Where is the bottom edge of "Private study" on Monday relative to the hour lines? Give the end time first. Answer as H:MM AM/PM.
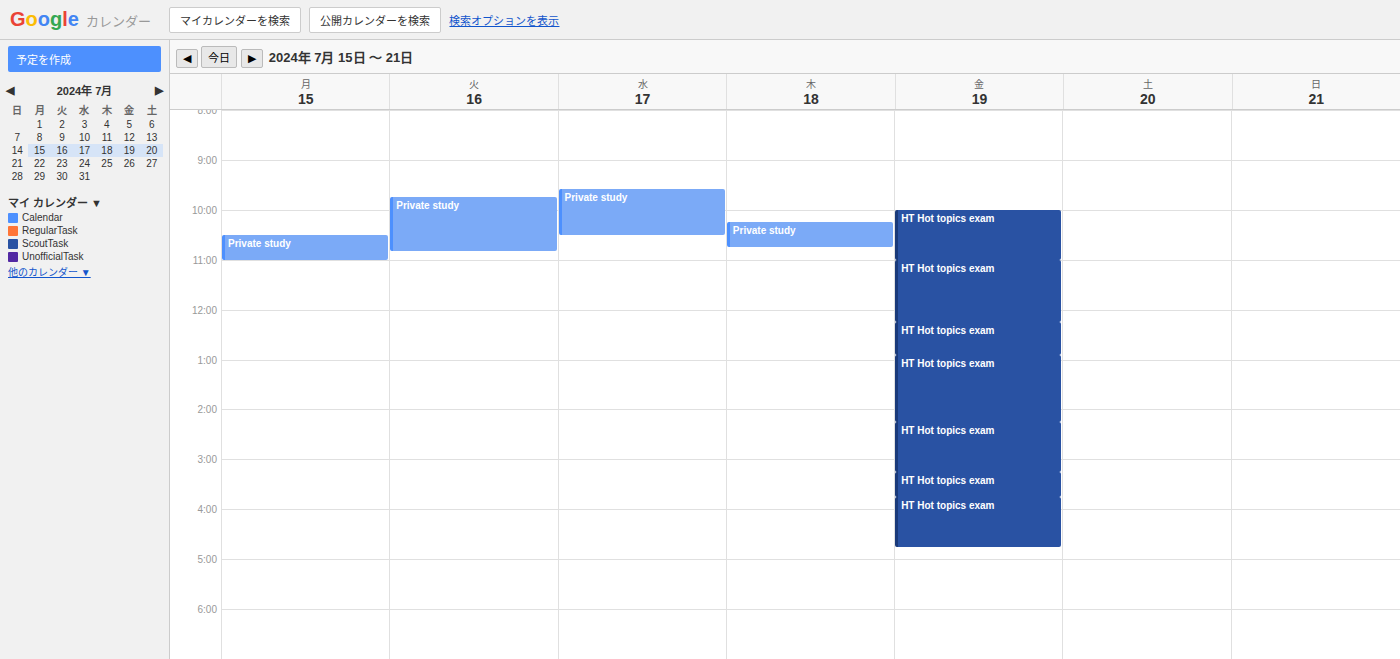
11:00 AM -- exactly on the 11 AM line.